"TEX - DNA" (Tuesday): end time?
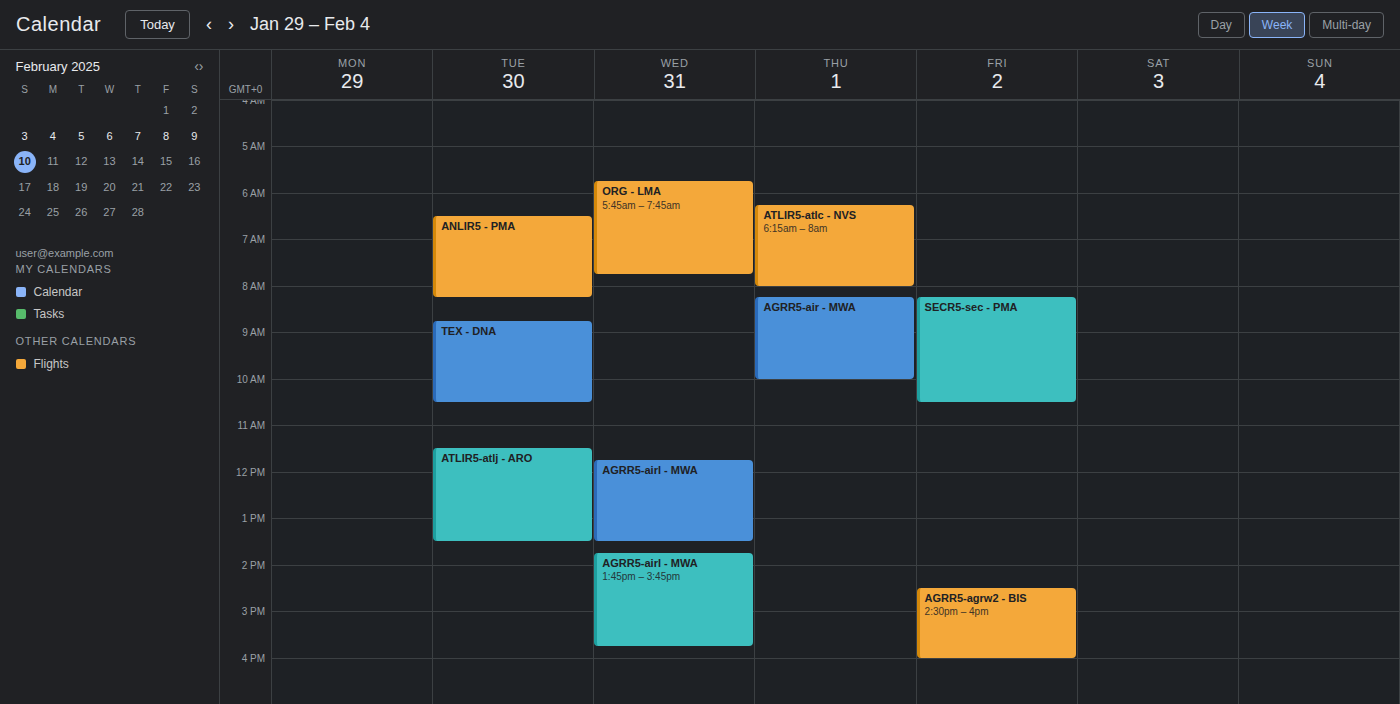
10:30 AM